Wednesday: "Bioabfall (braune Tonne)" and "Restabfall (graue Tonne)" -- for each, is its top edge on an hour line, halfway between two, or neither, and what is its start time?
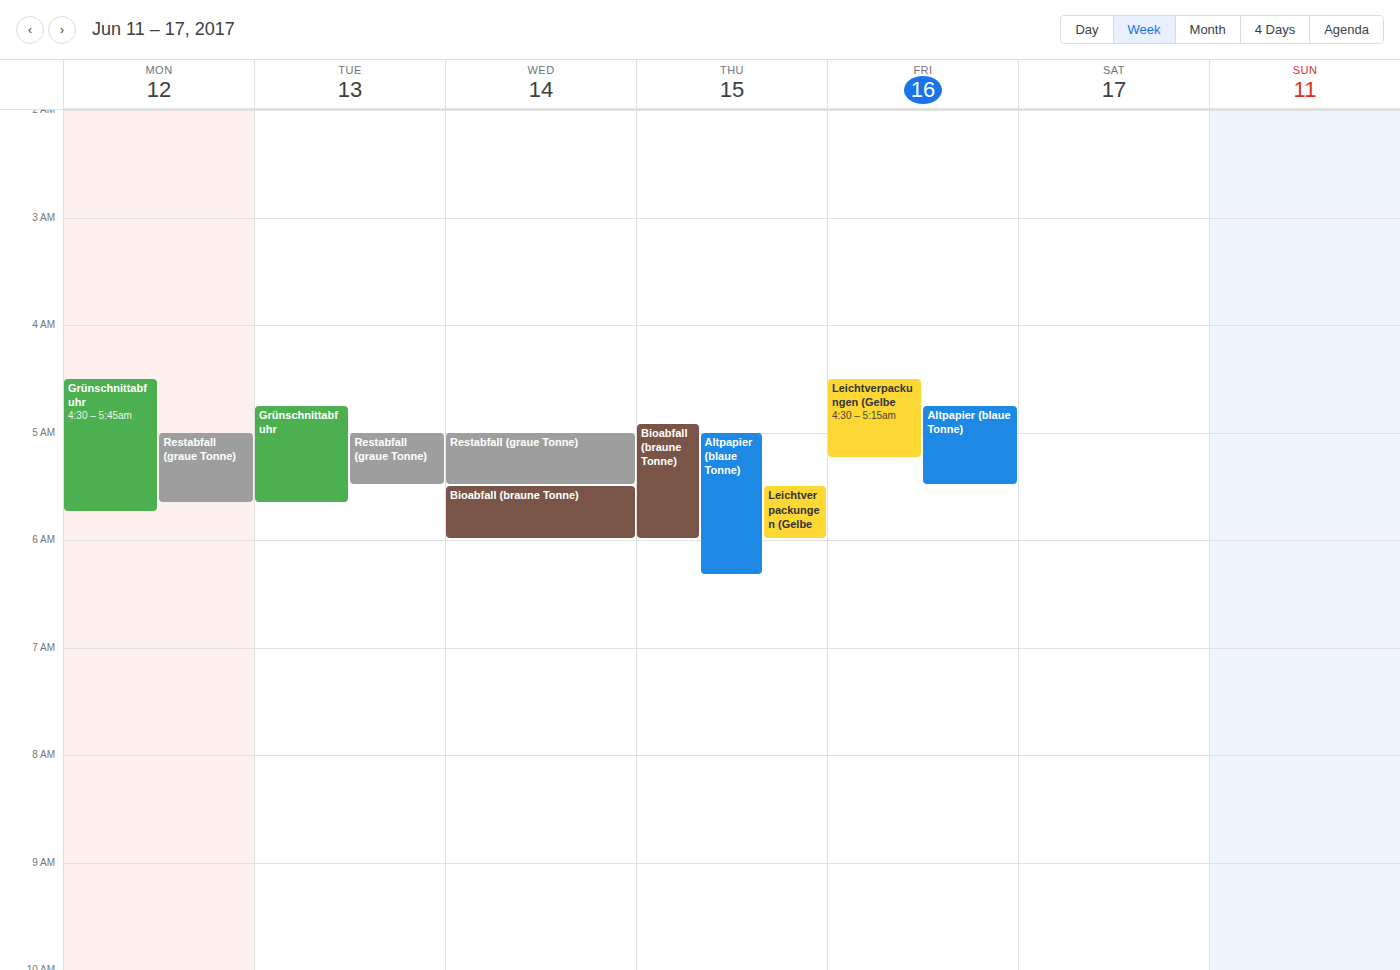
"Bioabfall (braune Tonne)": 05:30, halfway between the 05:00 and 06:00 lines. "Restabfall (graue Tonne)": 05:00, exactly on the 05:00 line.